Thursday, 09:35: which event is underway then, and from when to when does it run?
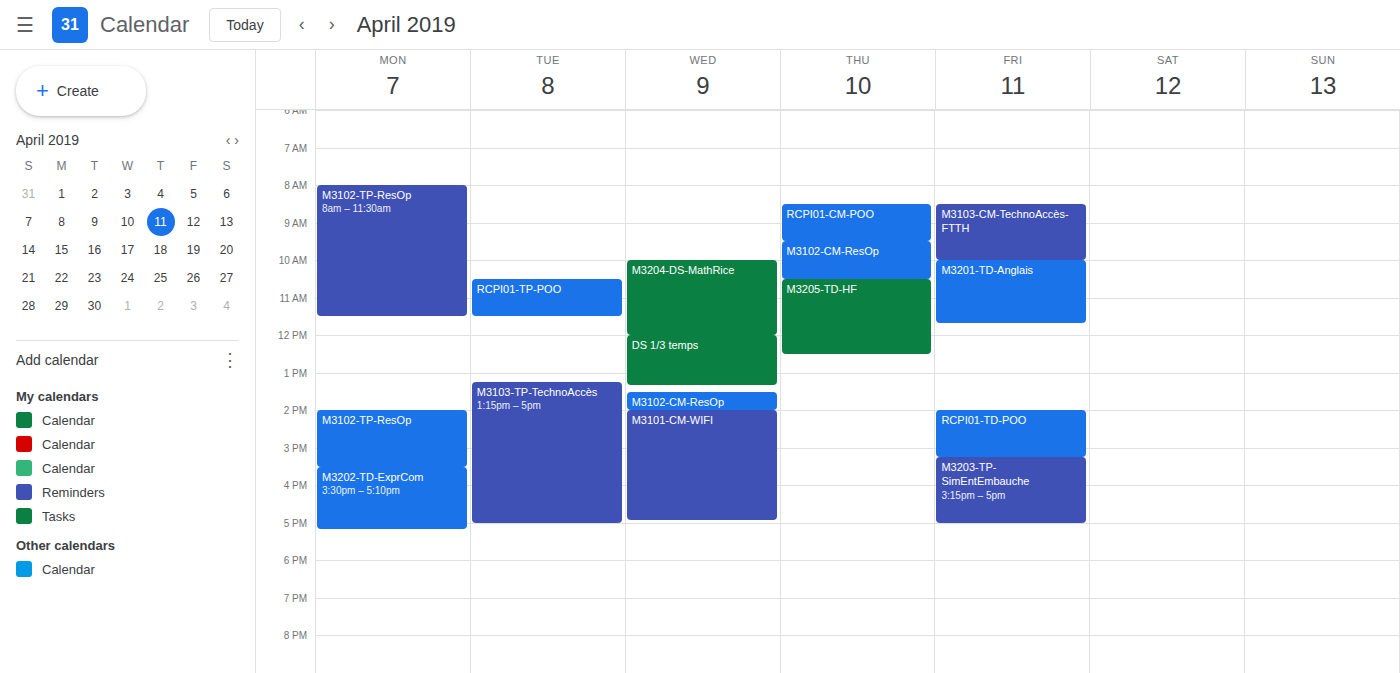
"M3102-CM-ResOp", 09:30 to 10:30